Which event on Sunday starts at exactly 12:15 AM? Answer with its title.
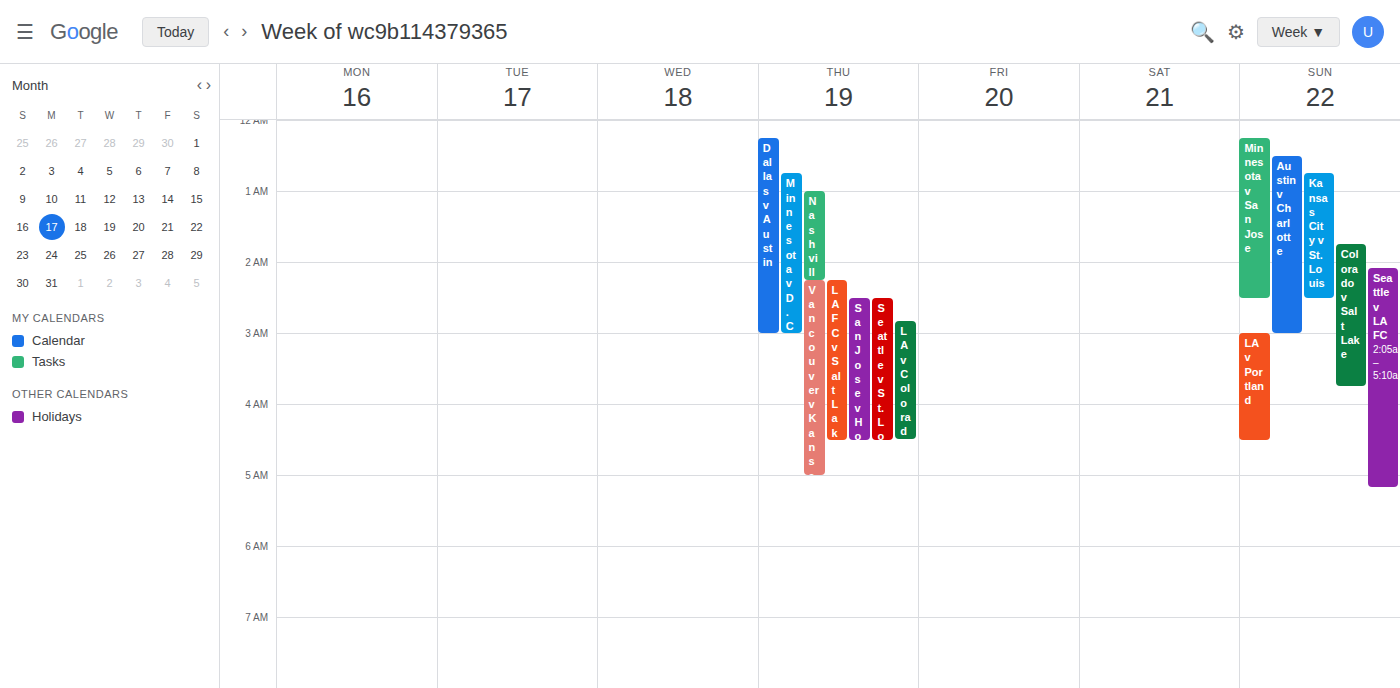
"Minnesota v San Jose"